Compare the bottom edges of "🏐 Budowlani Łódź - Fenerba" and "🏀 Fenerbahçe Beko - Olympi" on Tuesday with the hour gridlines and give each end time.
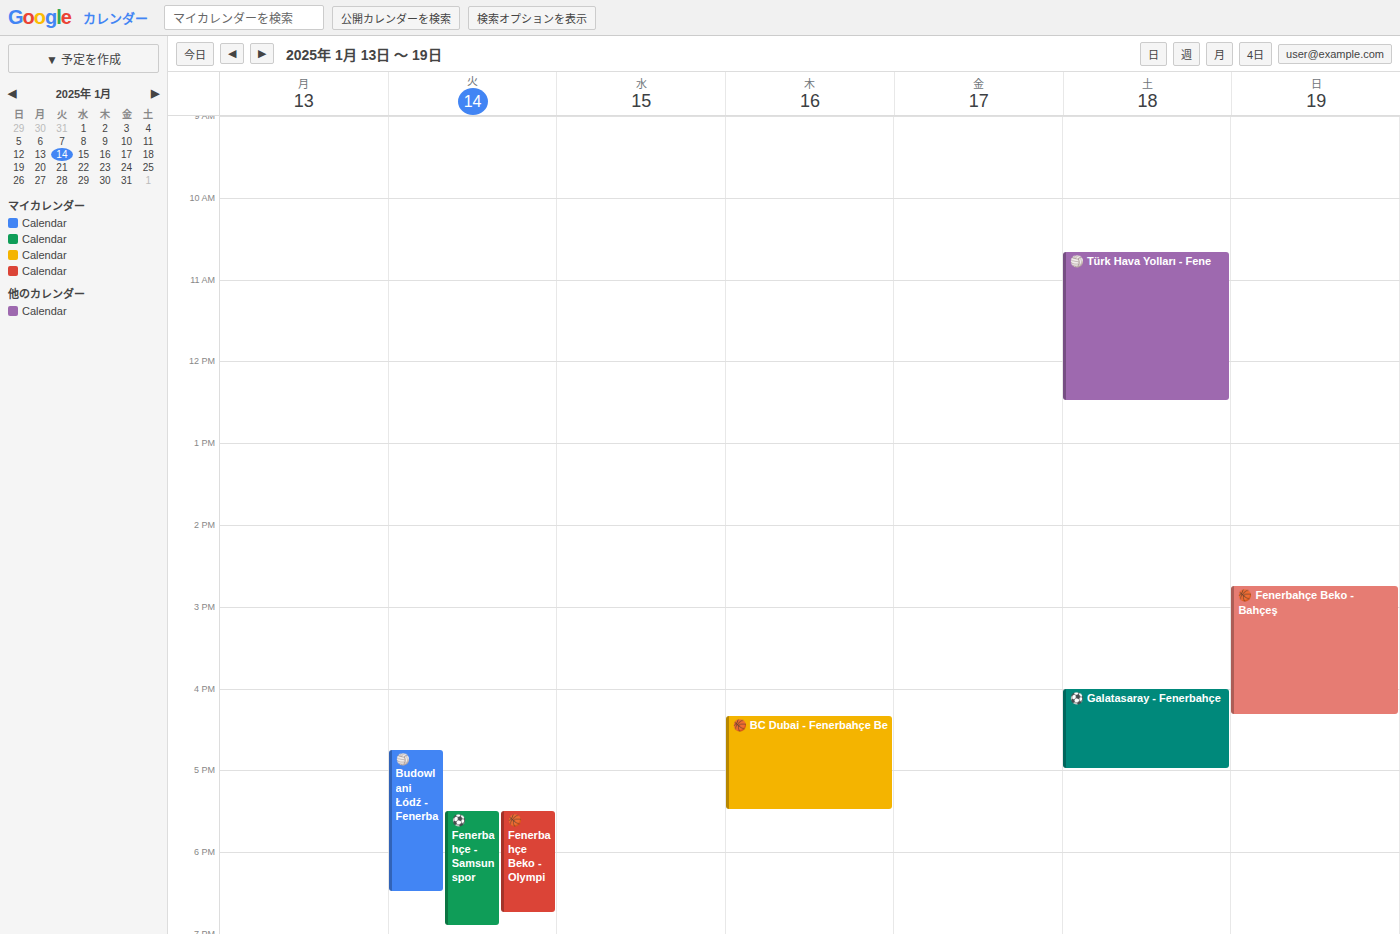
"🏐 Budowlani Łódź - Fenerba": 18:30, halfway between the 18:00 and 19:00 lines. "🏀 Fenerbahçe Beko - Olympi": 18:45, neither: three quarters of the way from the 18:00 line to the 19:00 line.